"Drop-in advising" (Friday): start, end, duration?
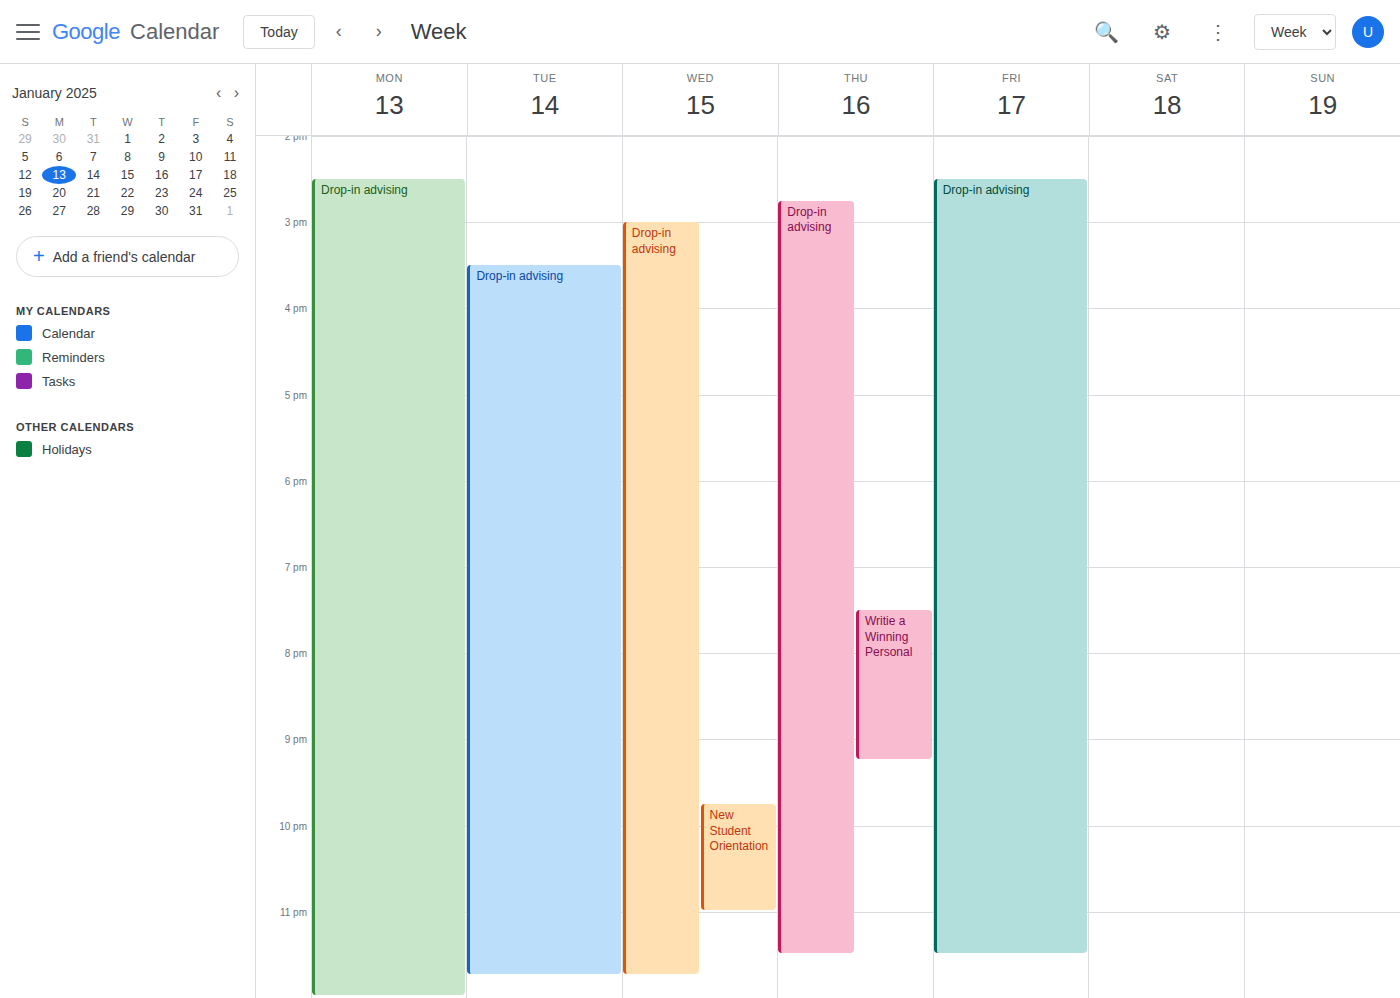
2:30 PM to 11:30 PM, 9 hours